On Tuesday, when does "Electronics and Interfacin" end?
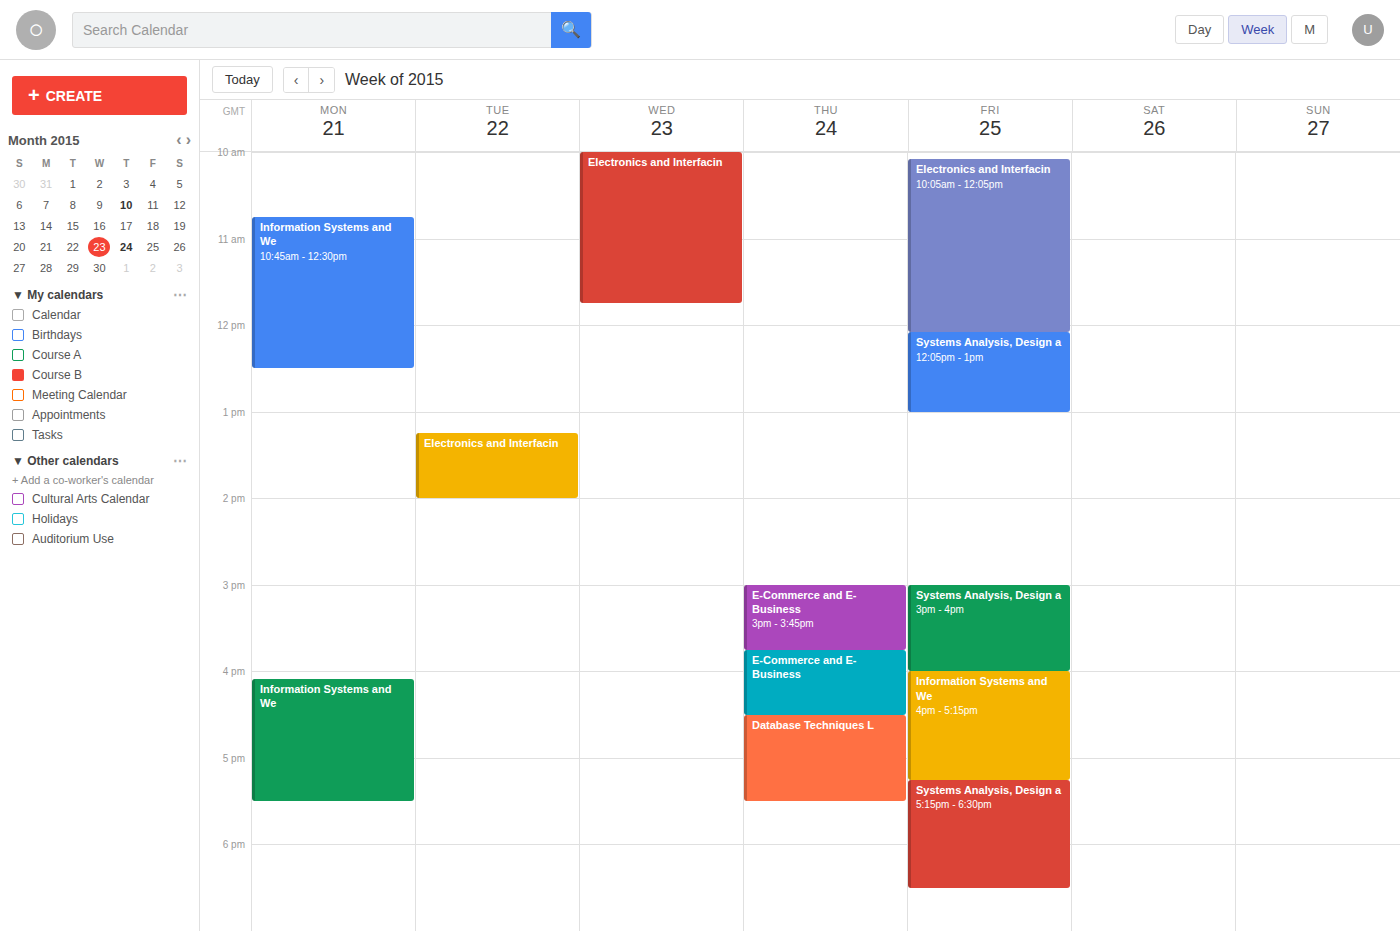
2:00 PM